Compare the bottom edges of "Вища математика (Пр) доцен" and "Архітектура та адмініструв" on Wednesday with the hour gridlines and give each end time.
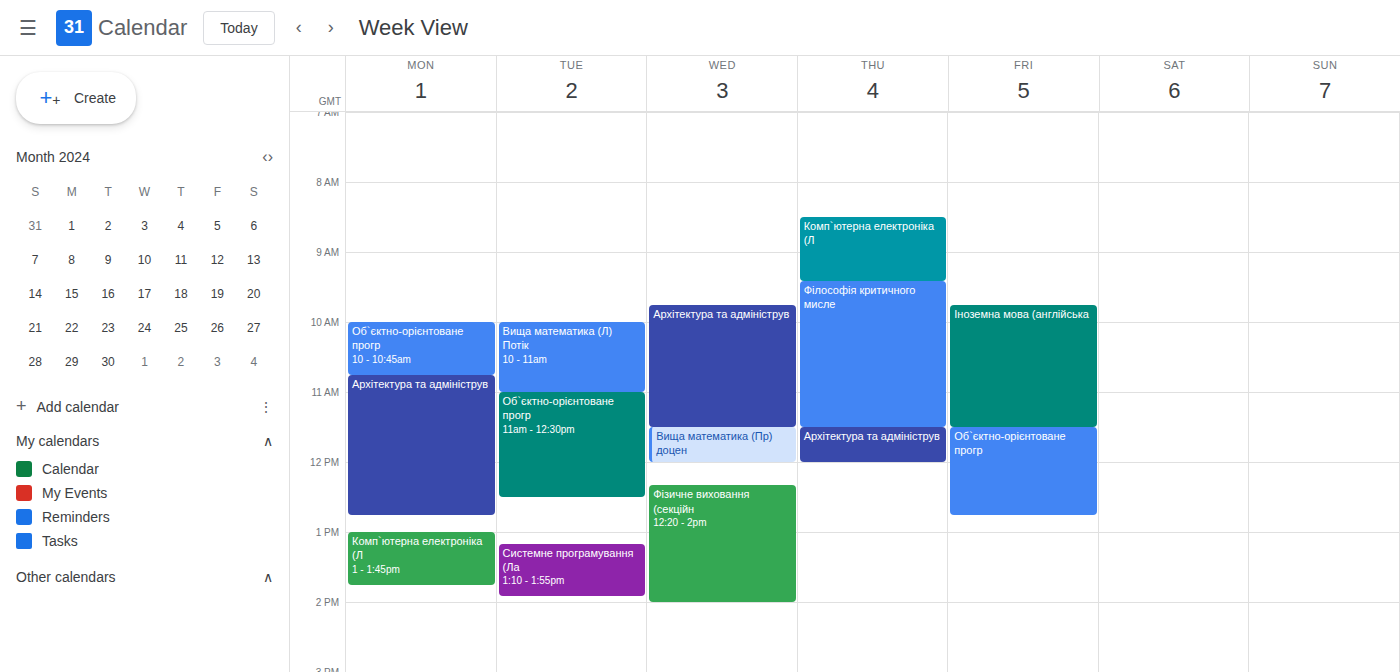
"Вища математика (Пр) доцен": 12:00 PM, exactly on the 12 PM line. "Архітектура та адмініструв": 11:30 AM, halfway between the 11 AM and 12 PM lines.